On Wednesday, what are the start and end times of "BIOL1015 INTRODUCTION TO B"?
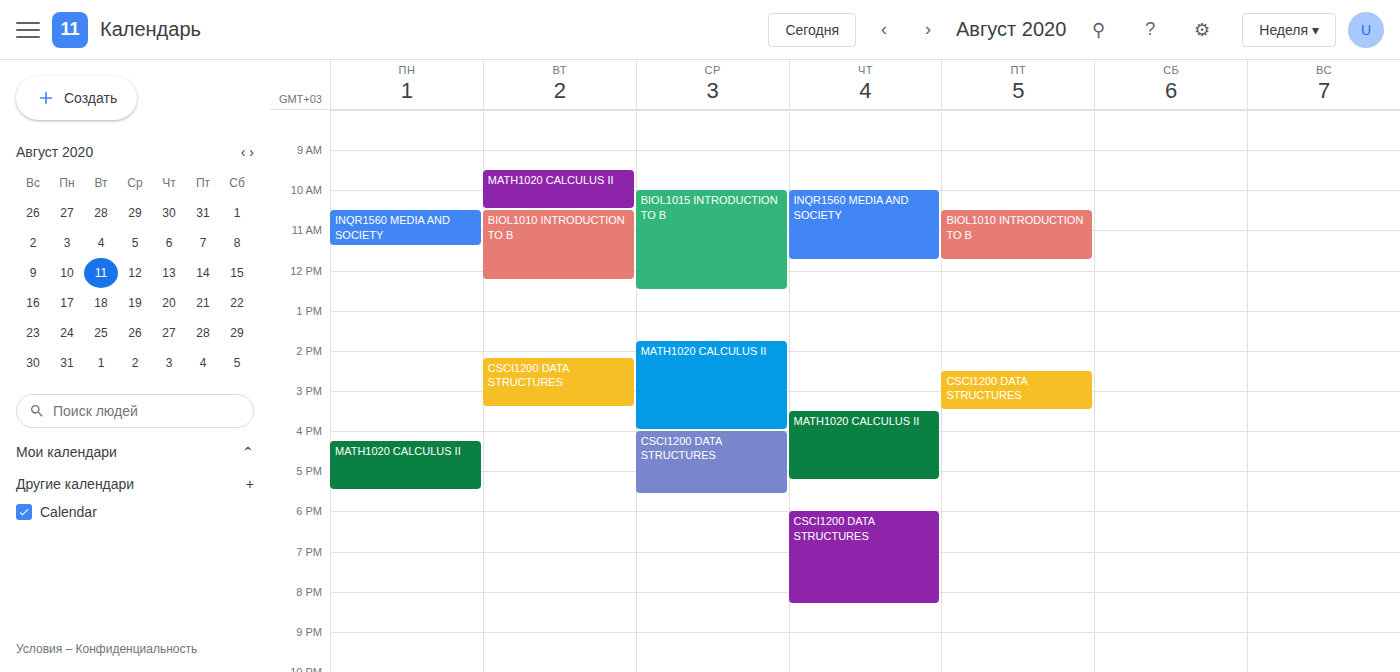
10:00 AM to 12:30 PM